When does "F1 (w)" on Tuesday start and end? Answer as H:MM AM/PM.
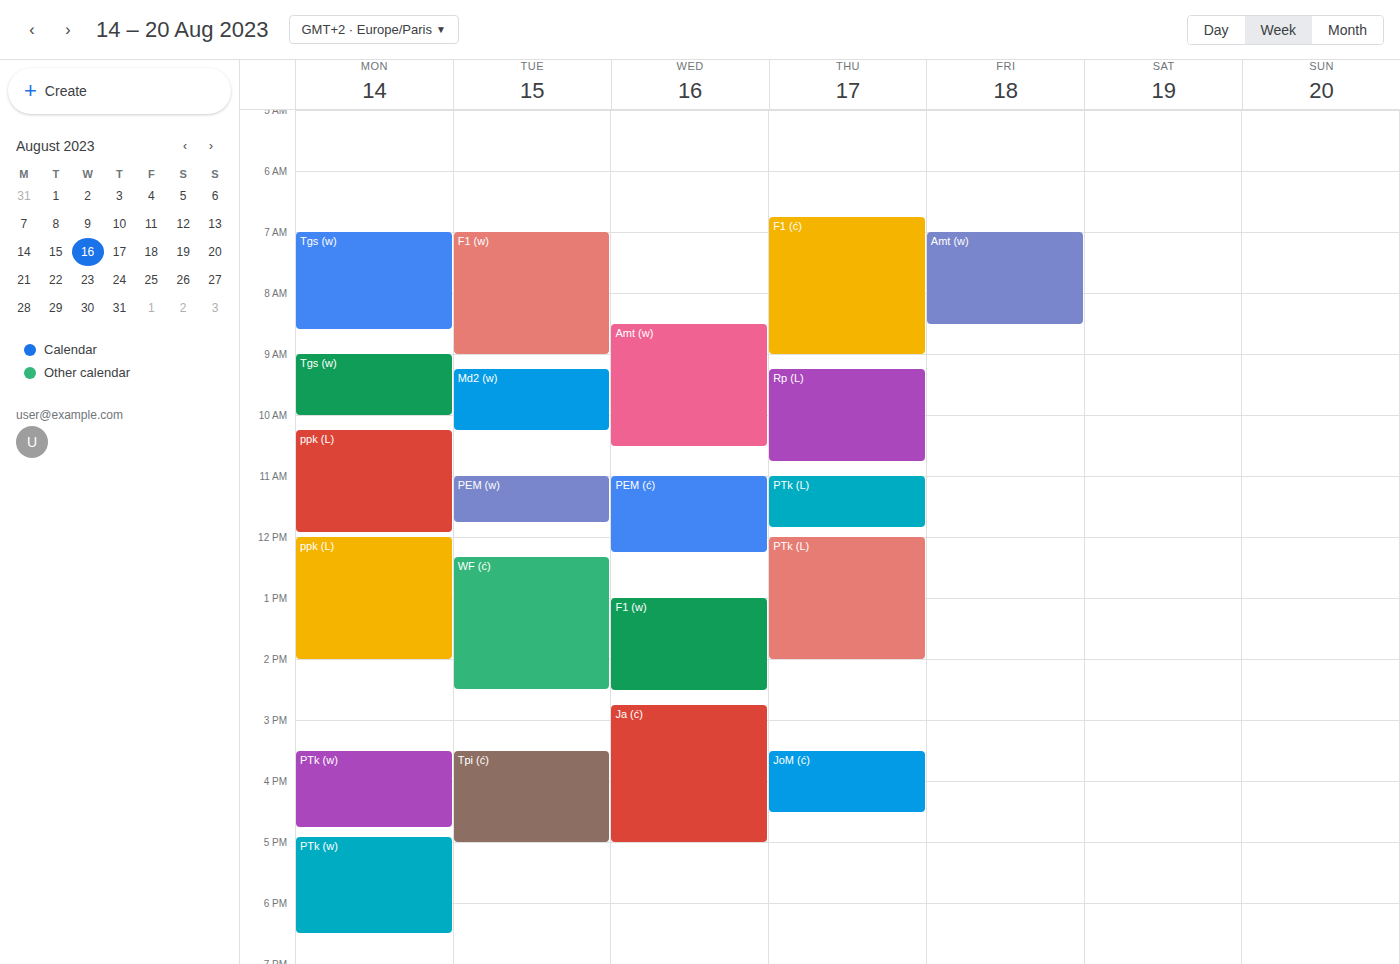
7:00 AM to 9:00 AM